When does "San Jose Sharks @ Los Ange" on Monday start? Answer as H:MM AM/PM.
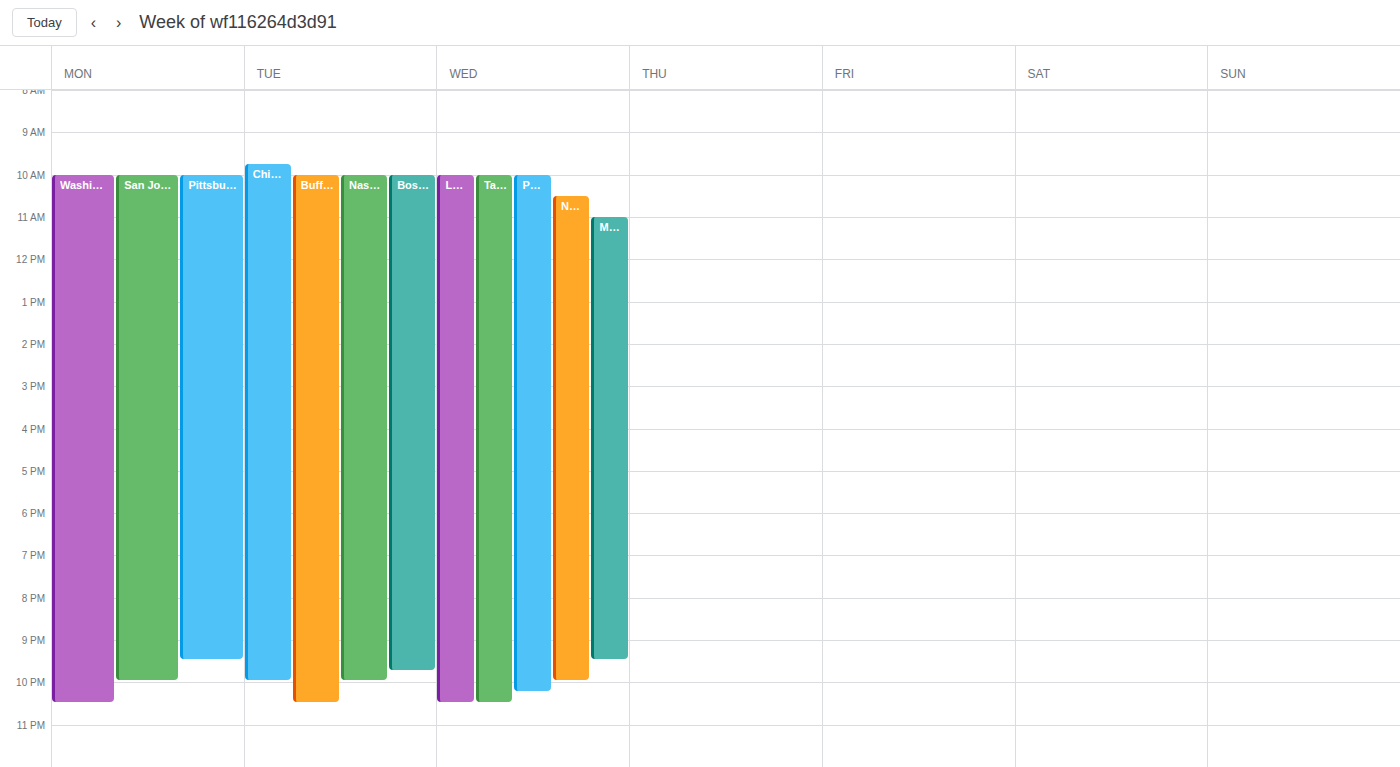
10:00 AM